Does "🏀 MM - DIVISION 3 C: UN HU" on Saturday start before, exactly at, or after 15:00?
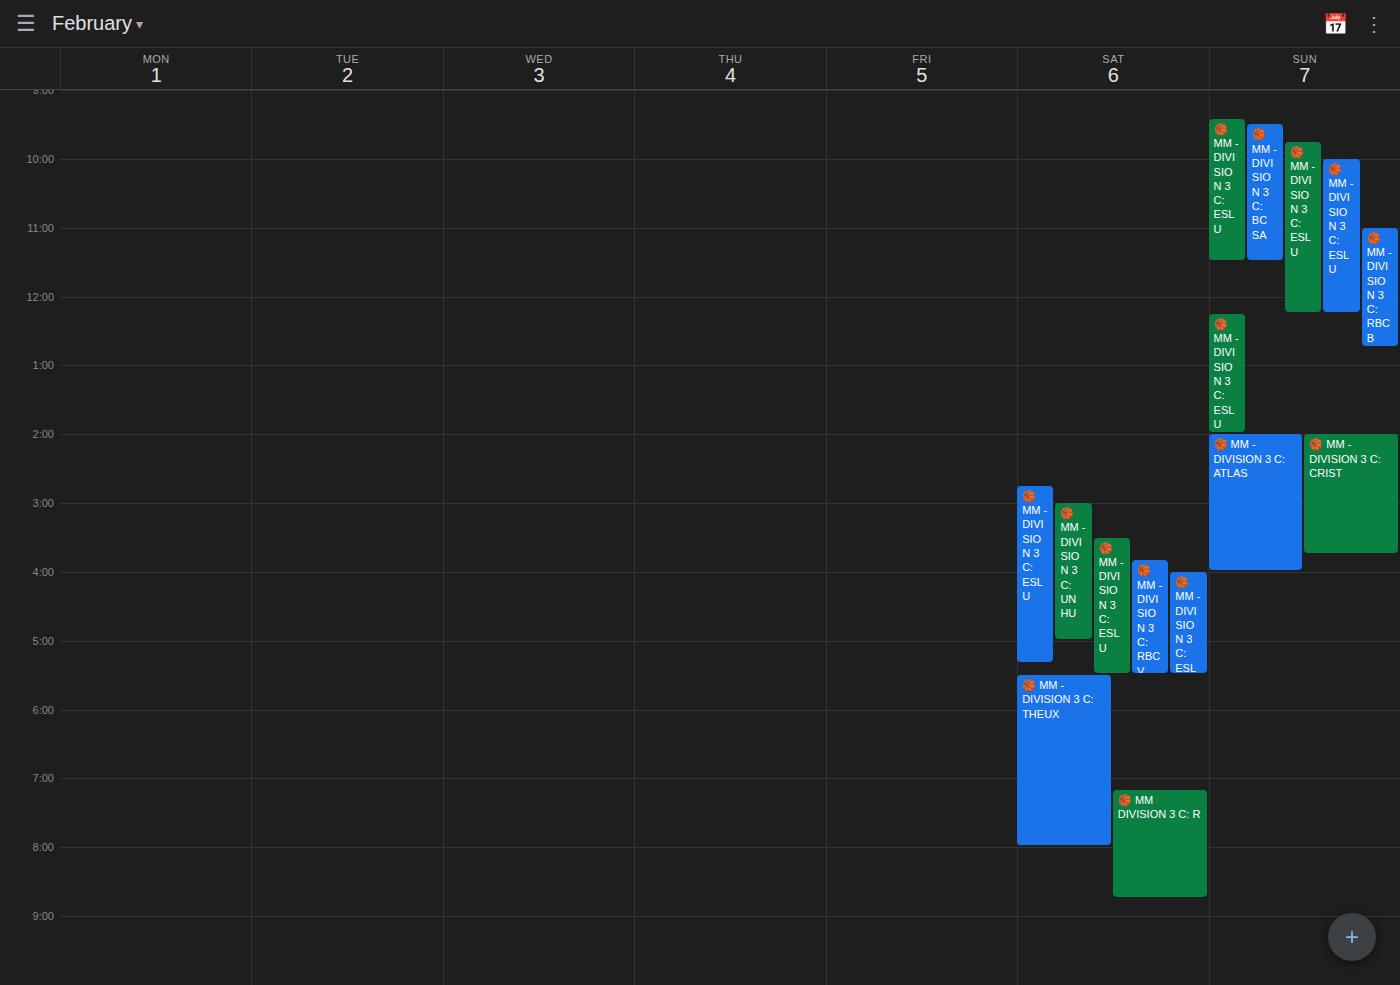
15:00 -- exactly at 15:00, on the 15:00 line.